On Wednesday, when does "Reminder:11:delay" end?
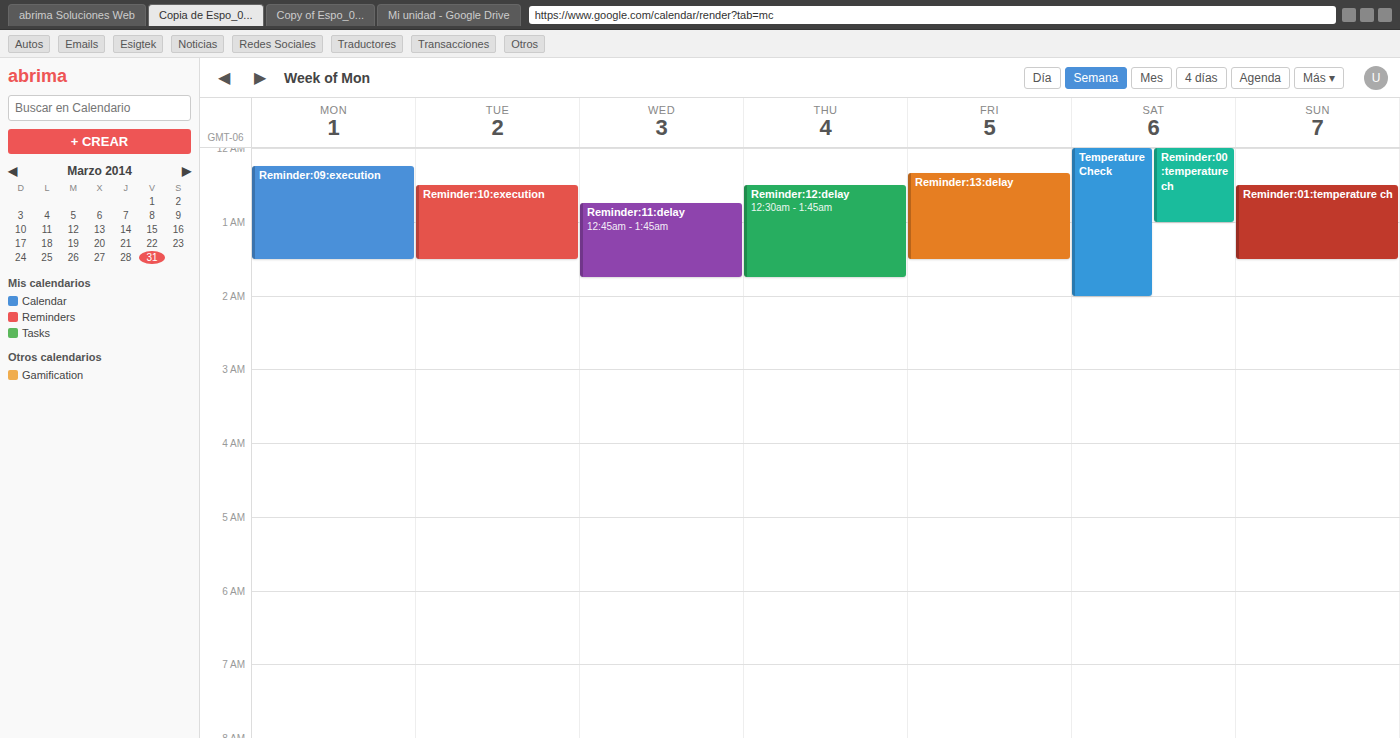
1:45 AM